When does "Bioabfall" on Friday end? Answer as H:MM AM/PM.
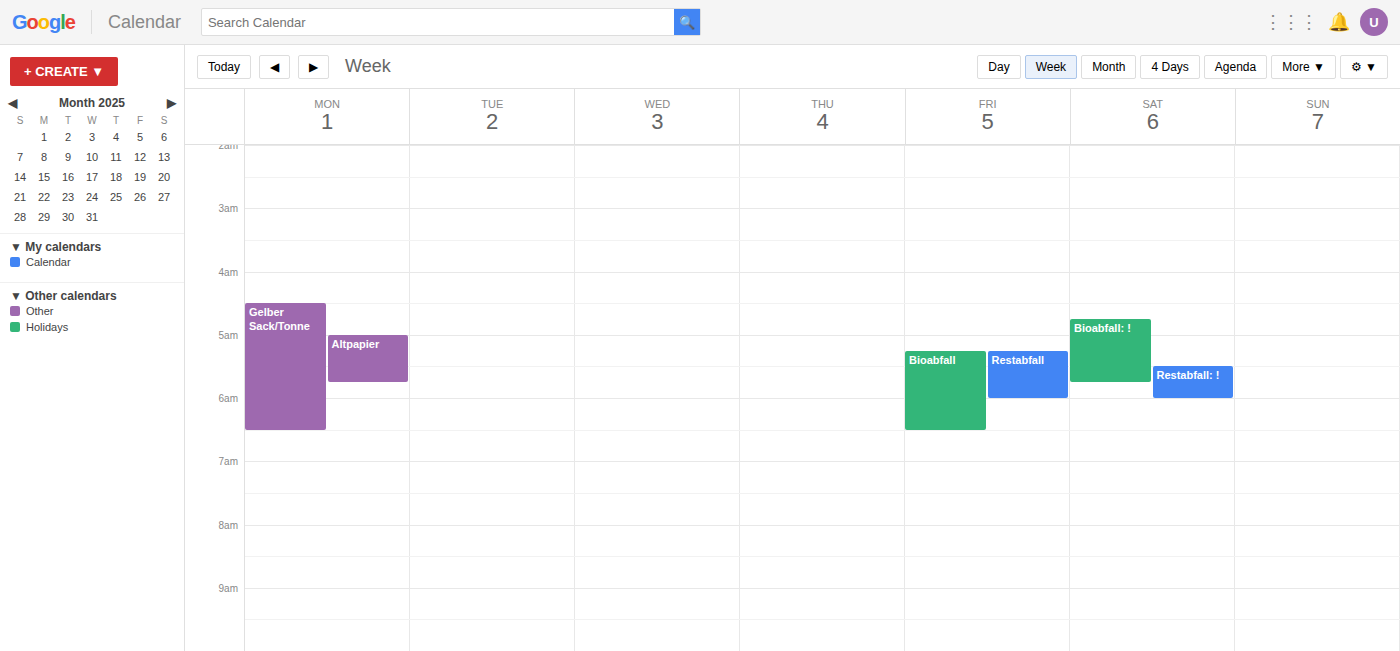
6:30 AM